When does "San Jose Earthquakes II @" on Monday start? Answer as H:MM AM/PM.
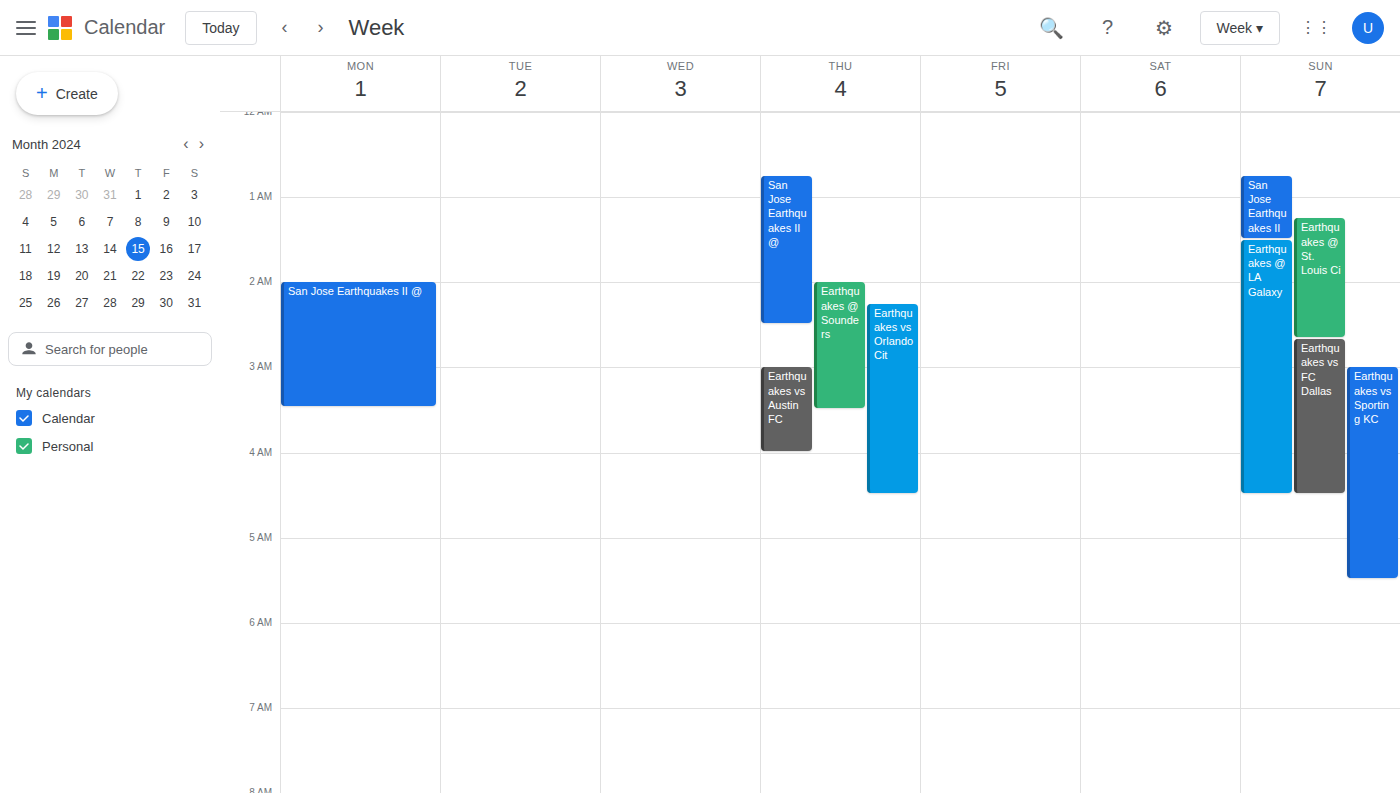
2:00 AM